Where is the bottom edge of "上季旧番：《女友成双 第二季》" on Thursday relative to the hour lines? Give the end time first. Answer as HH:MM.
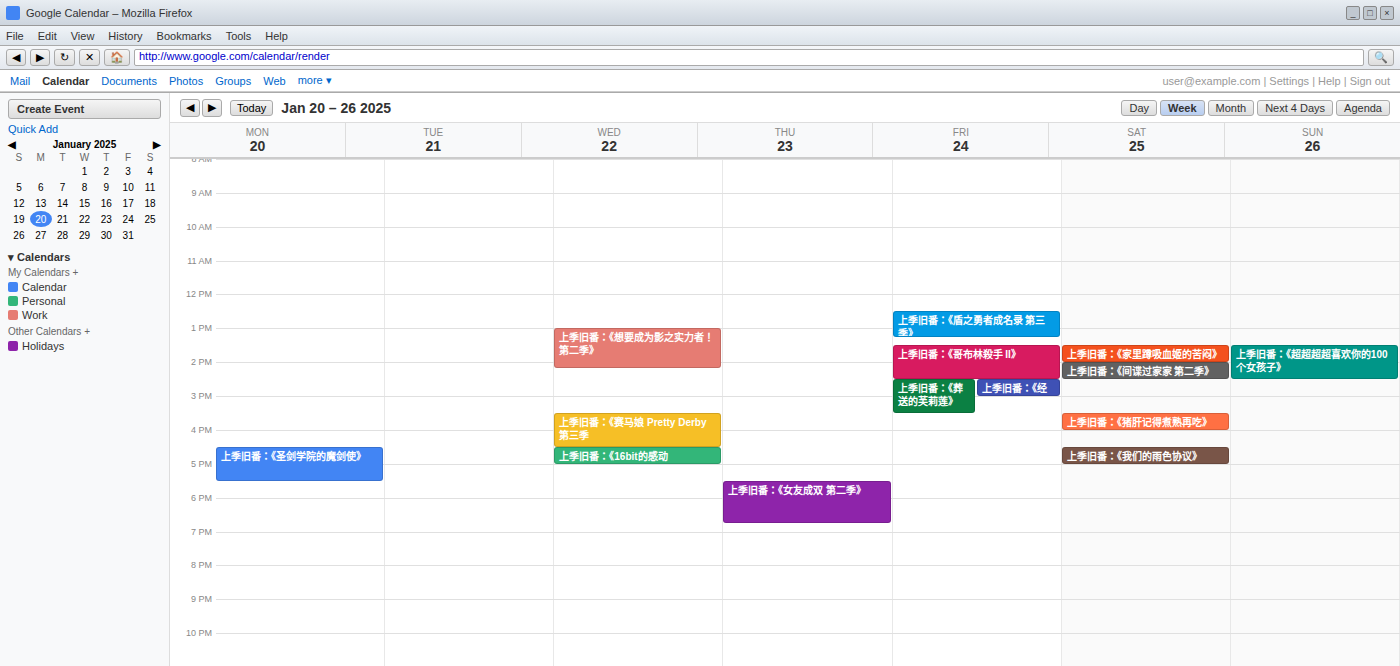
18:45 -- neither: three quarters of the way from the 18:00 line to the 19:00 line.